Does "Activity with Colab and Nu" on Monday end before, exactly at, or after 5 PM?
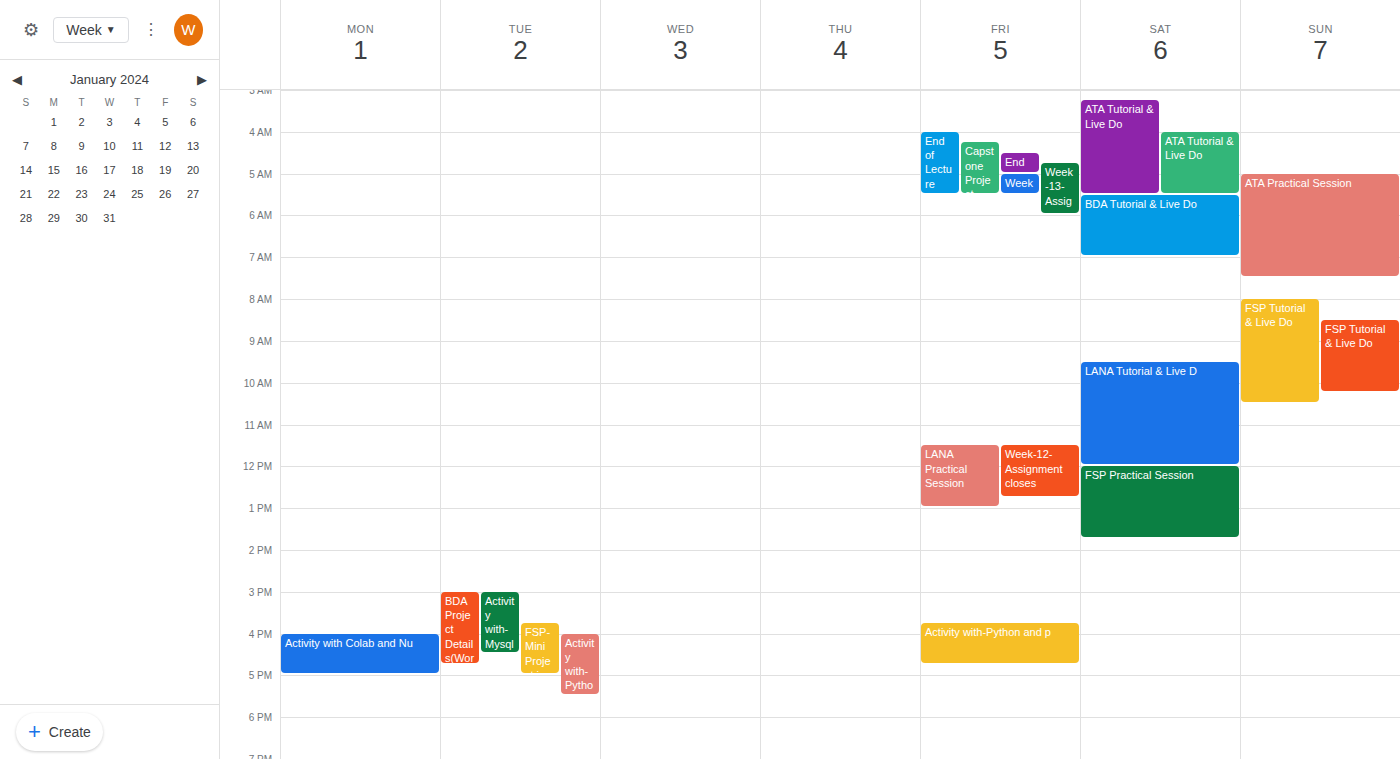
5:00 PM -- exactly at 5 PM, on the 5 PM line.